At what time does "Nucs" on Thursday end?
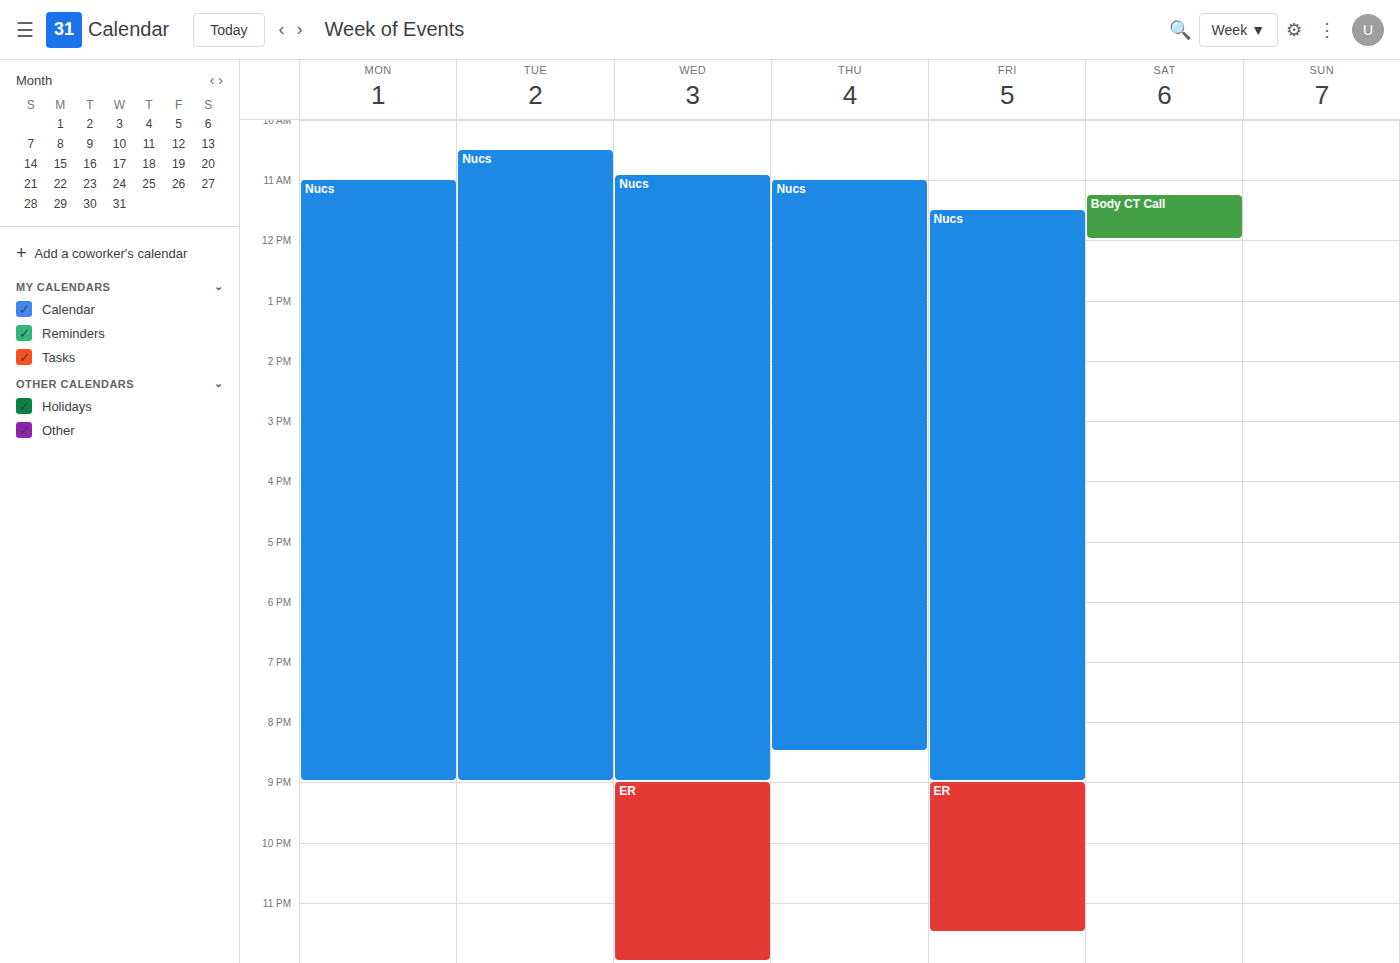
20:30